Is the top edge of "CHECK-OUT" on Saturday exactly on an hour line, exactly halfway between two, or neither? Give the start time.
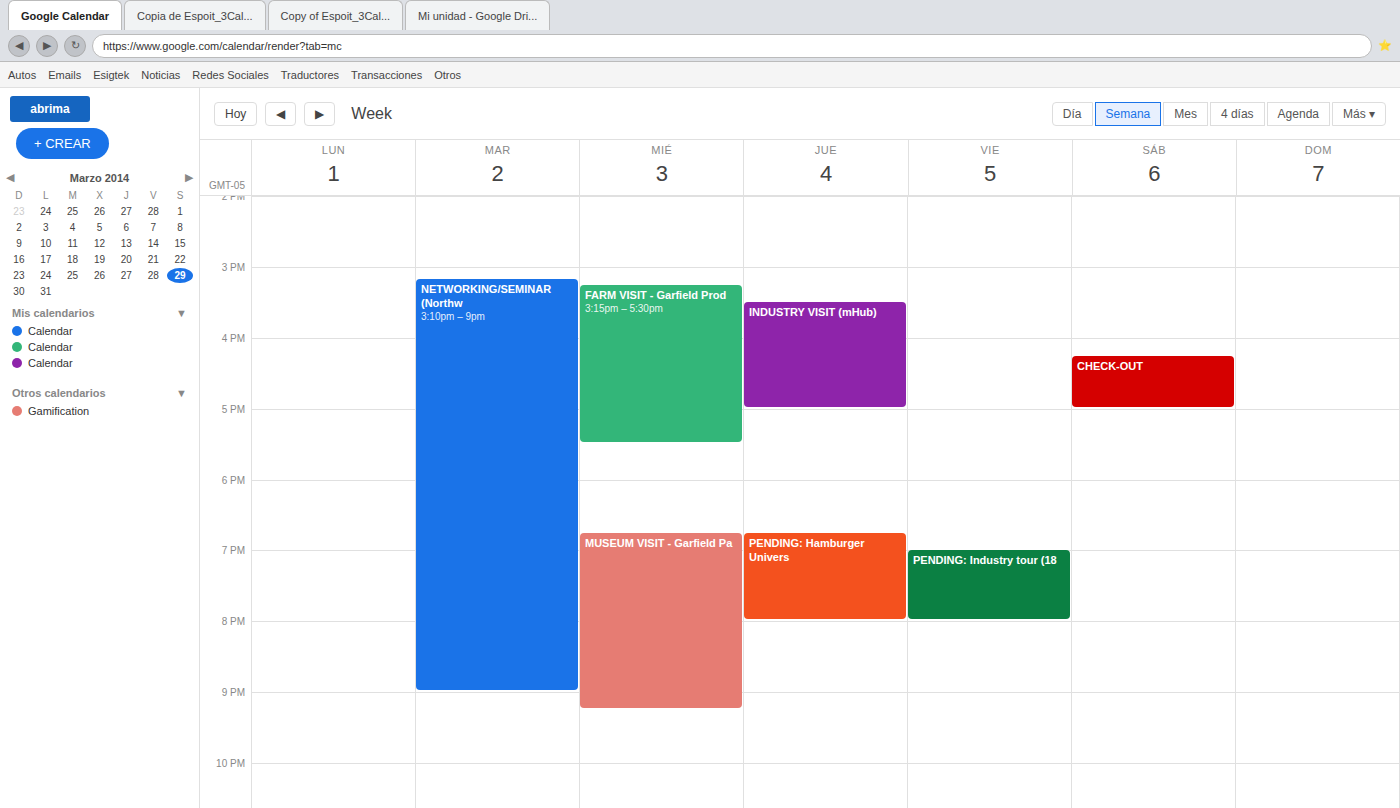
4:15 PM -- neither: a quarter of the way from the 4 PM line to the 5 PM line.